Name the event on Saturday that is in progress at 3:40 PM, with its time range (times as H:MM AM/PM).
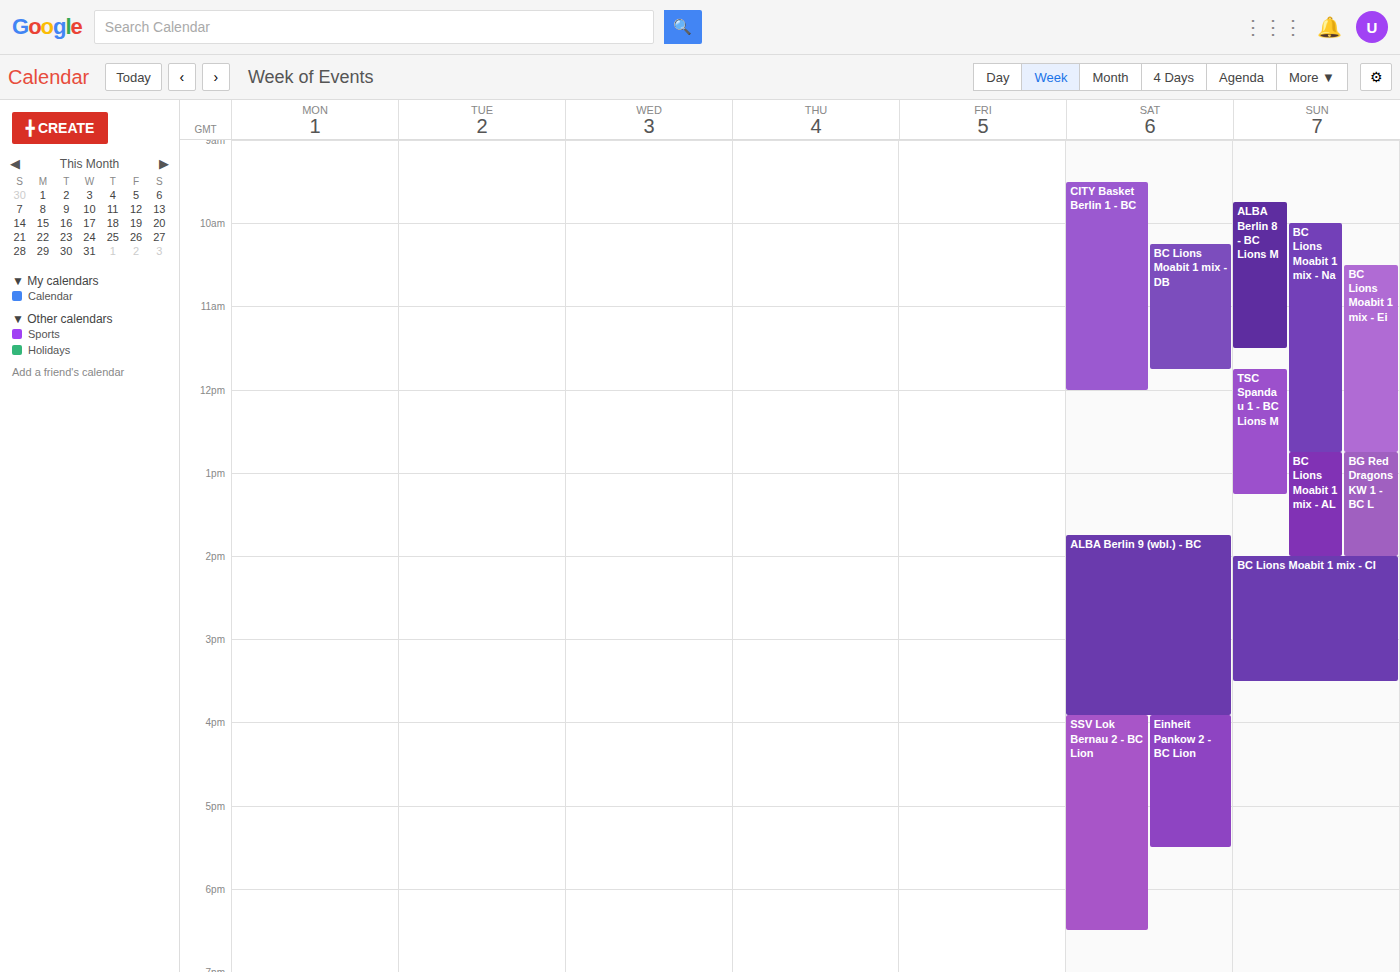
"ALBA Berlin 9 (wbl.) - BC", 1:45 PM to 3:55 PM